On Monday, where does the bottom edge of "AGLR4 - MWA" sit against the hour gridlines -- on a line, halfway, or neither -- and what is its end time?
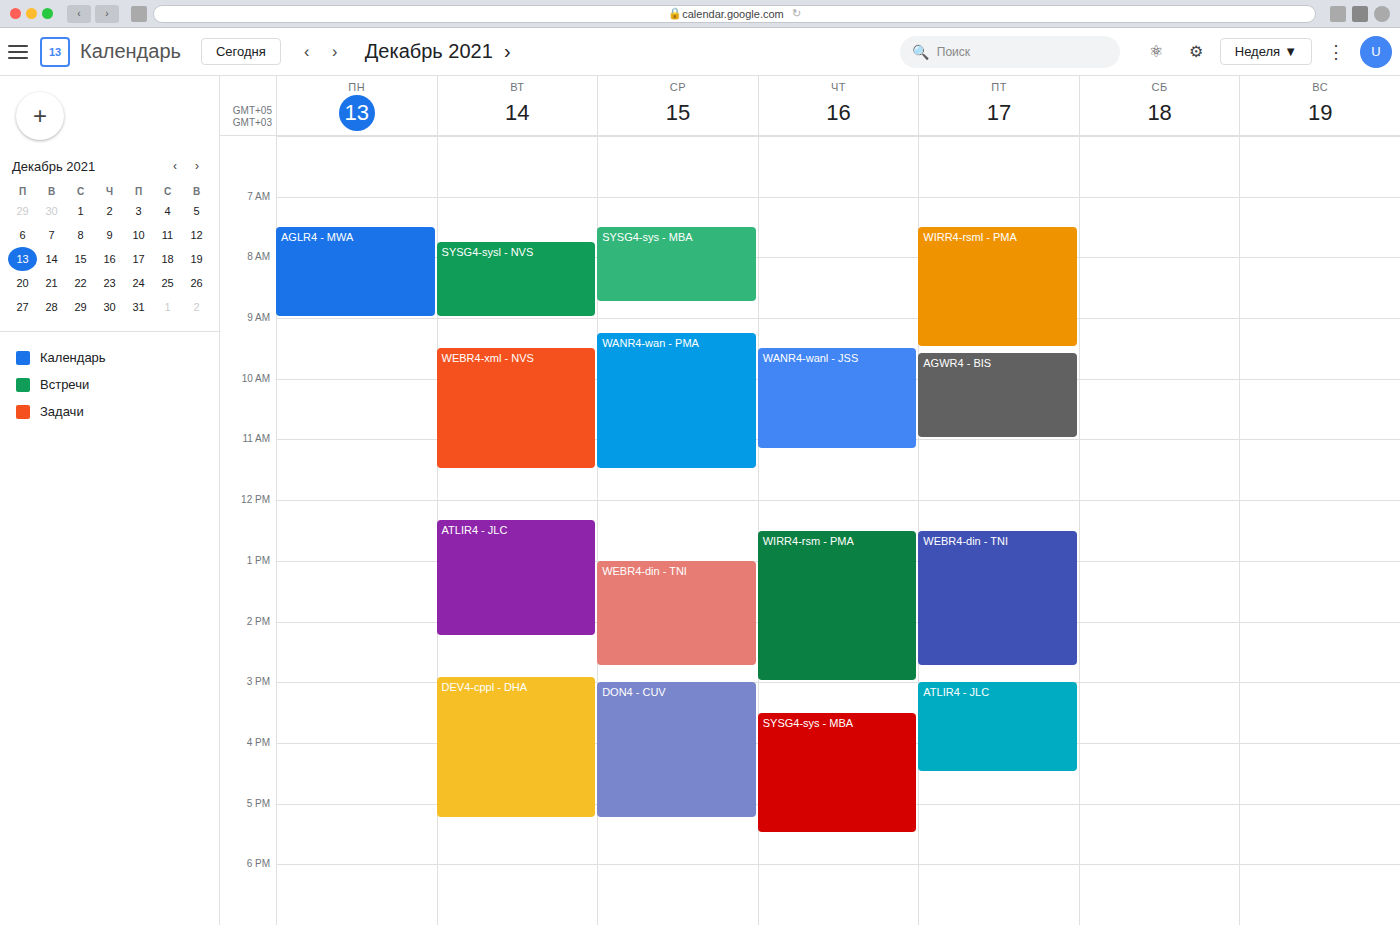
09:00 -- exactly on the 09:00 line.